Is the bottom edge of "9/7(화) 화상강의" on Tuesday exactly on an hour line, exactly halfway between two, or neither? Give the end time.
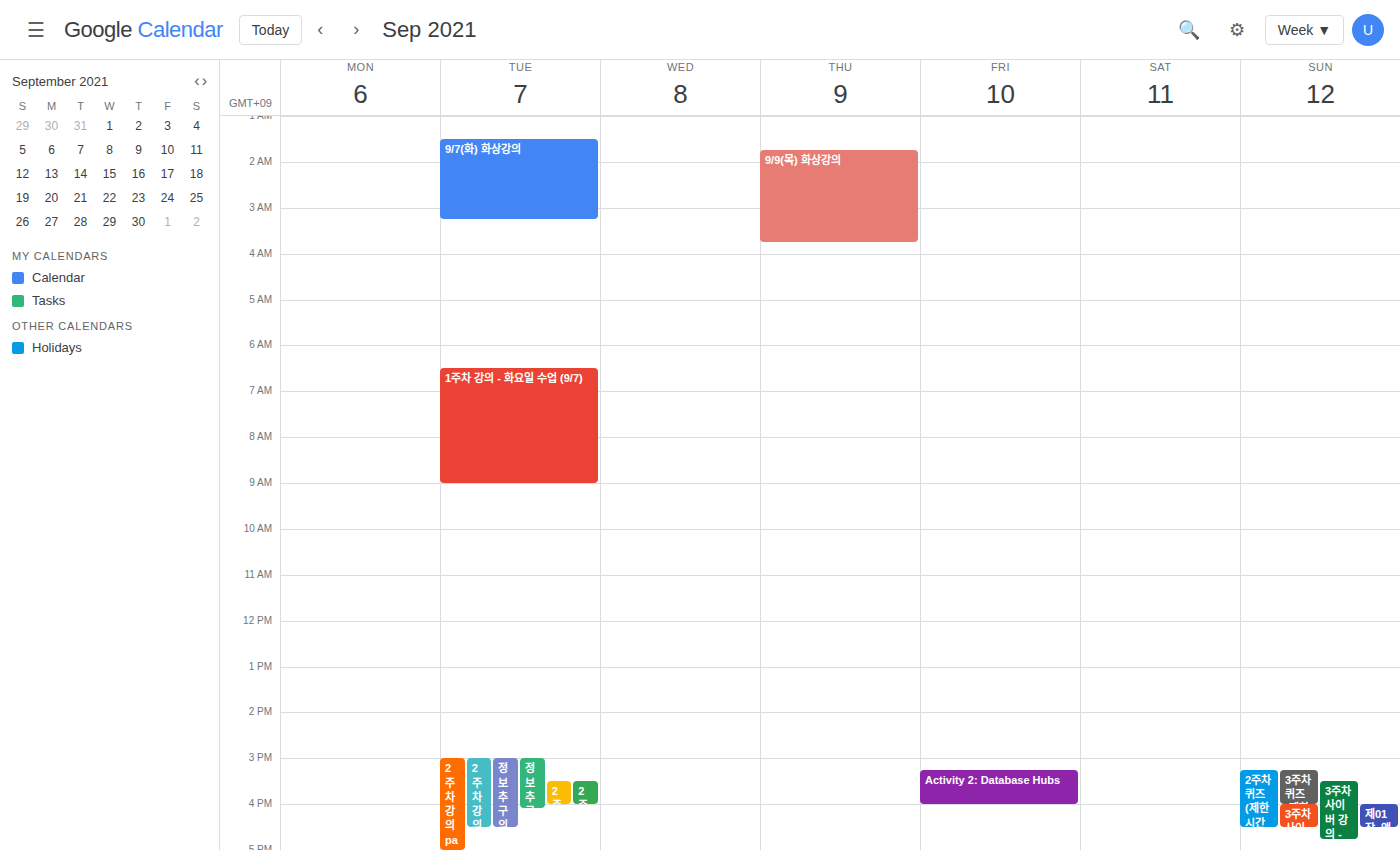
3:15 AM -- neither: a quarter of the way from the 3 AM line to the 4 AM line.